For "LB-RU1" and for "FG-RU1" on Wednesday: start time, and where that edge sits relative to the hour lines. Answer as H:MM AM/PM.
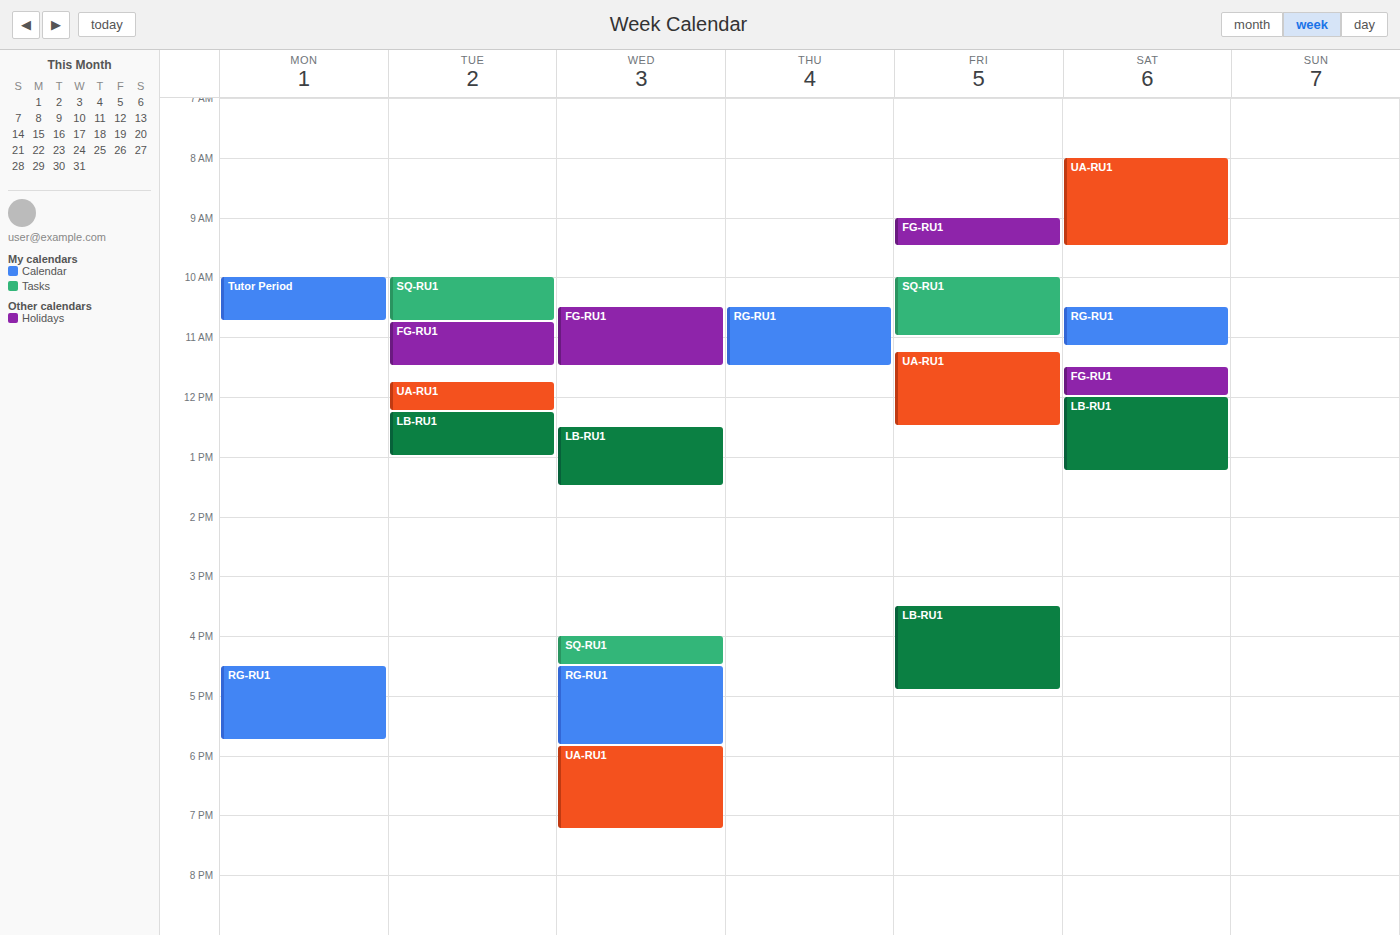
"LB-RU1": 12:30 PM, halfway between the 12 PM and 1 PM lines. "FG-RU1": 10:30 AM, halfway between the 10 AM and 11 AM lines.